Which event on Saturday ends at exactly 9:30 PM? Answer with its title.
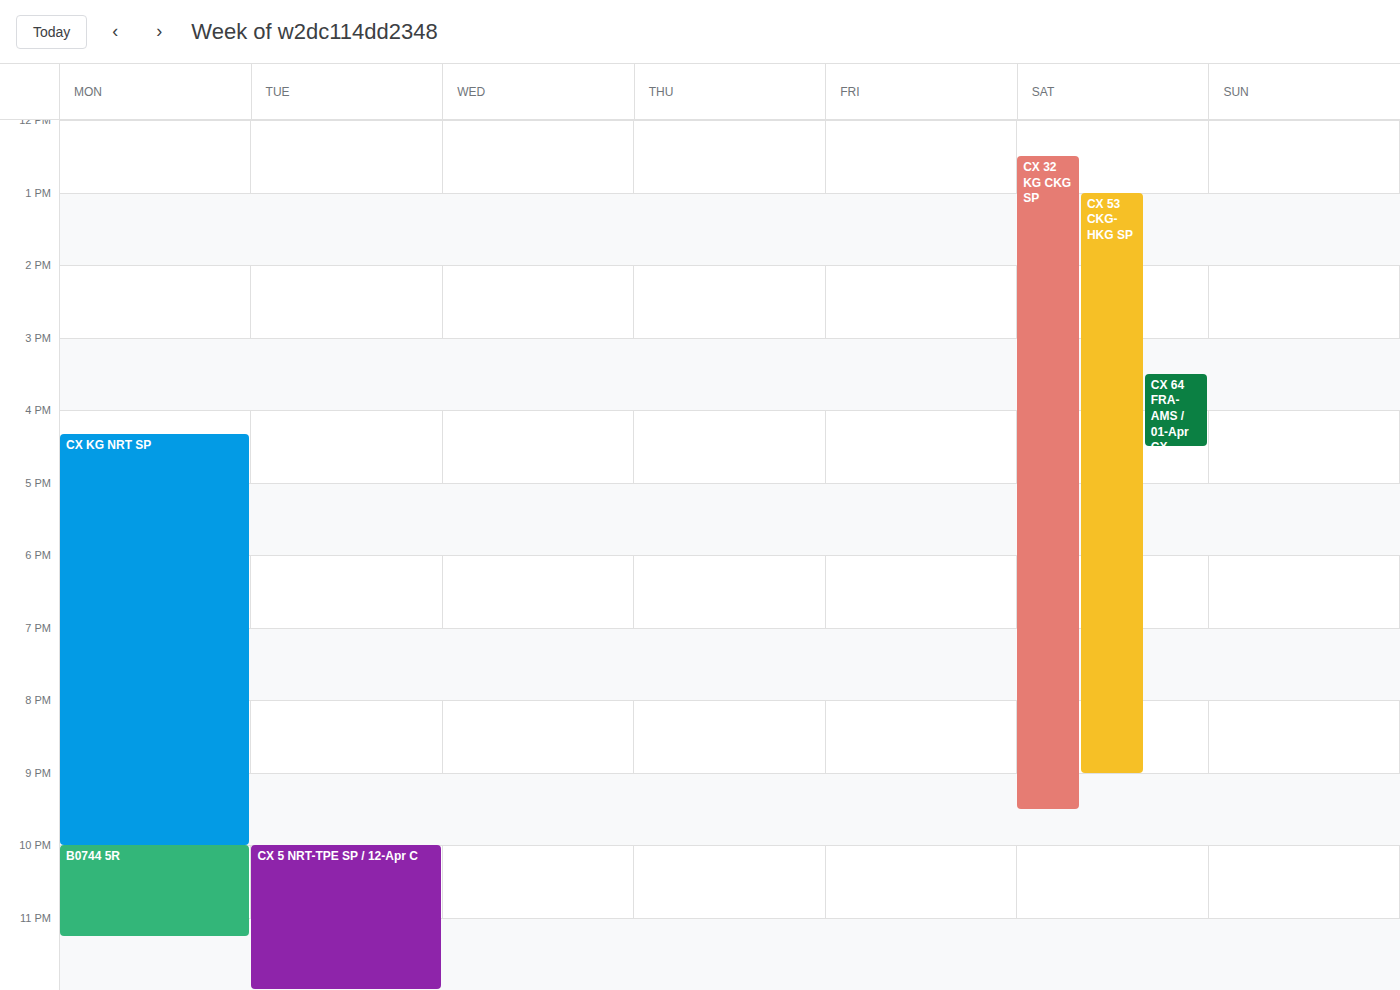
"CX 32 KG CKG SP"